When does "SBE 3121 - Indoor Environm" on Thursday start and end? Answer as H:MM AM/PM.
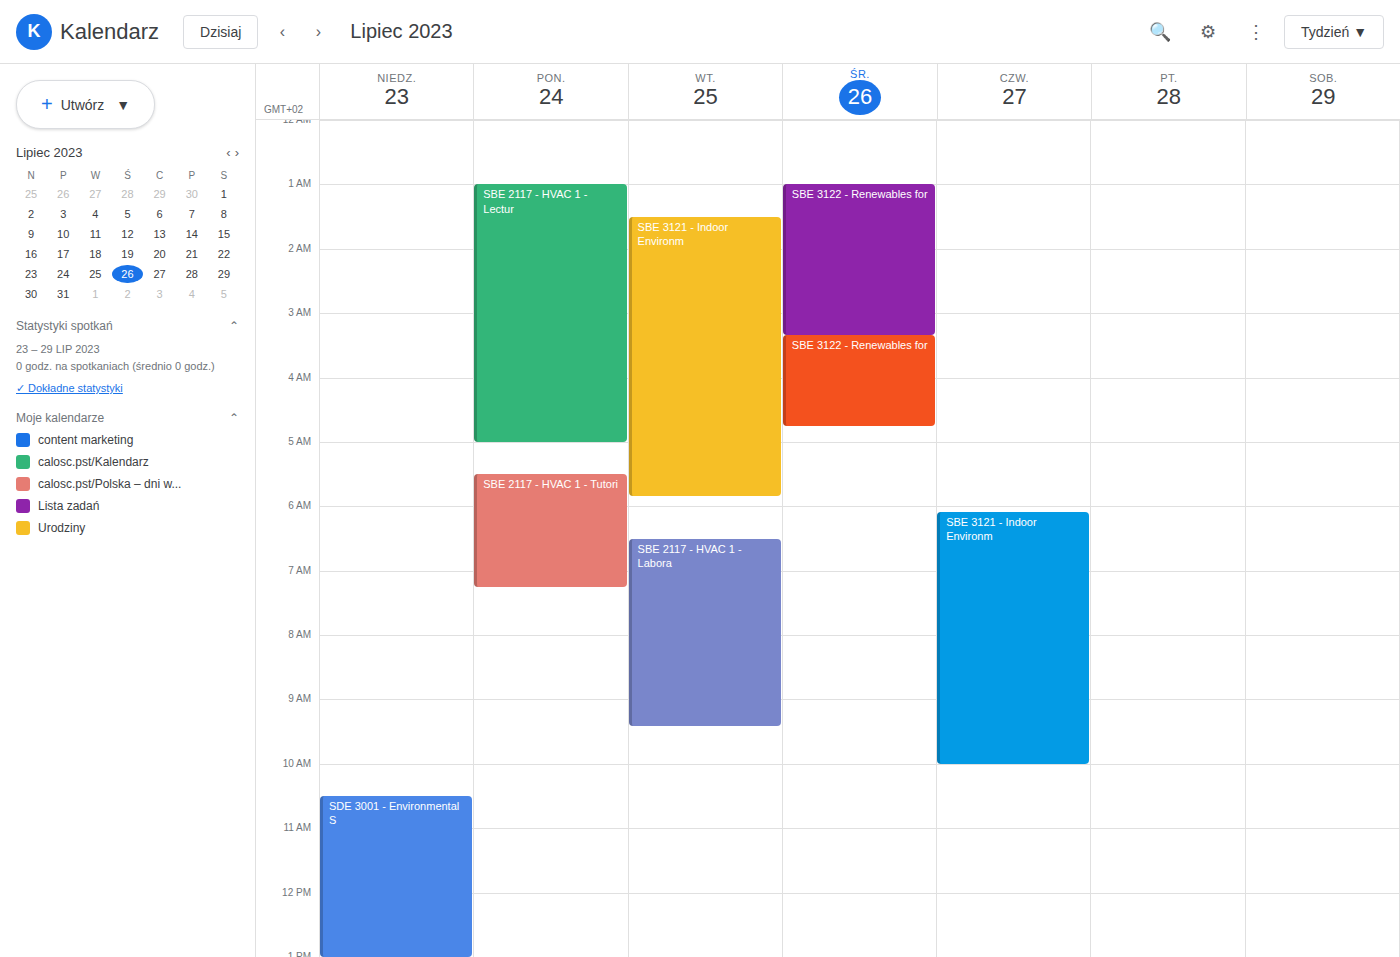
6:05 AM to 10:00 AM